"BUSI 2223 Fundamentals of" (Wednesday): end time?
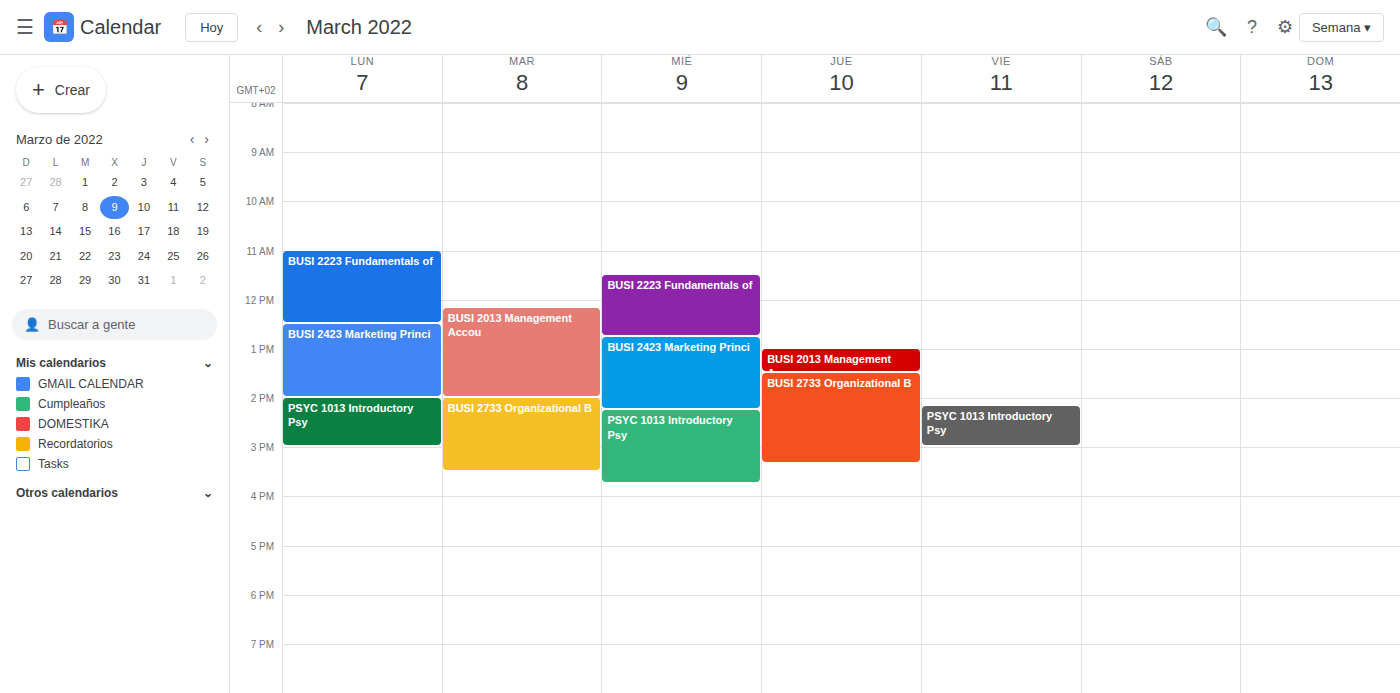
12:45 PM